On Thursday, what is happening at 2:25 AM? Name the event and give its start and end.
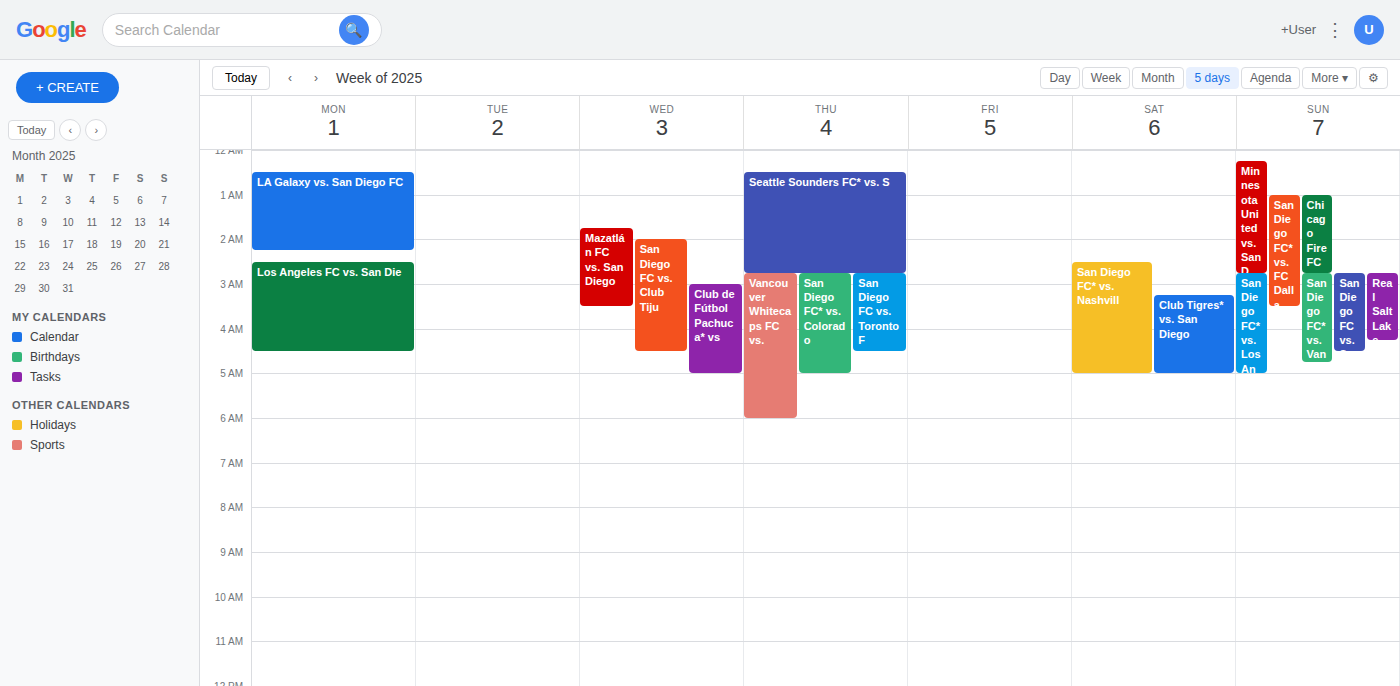
"Seattle Sounders FC* vs. S", 12:30 AM to 2:45 AM